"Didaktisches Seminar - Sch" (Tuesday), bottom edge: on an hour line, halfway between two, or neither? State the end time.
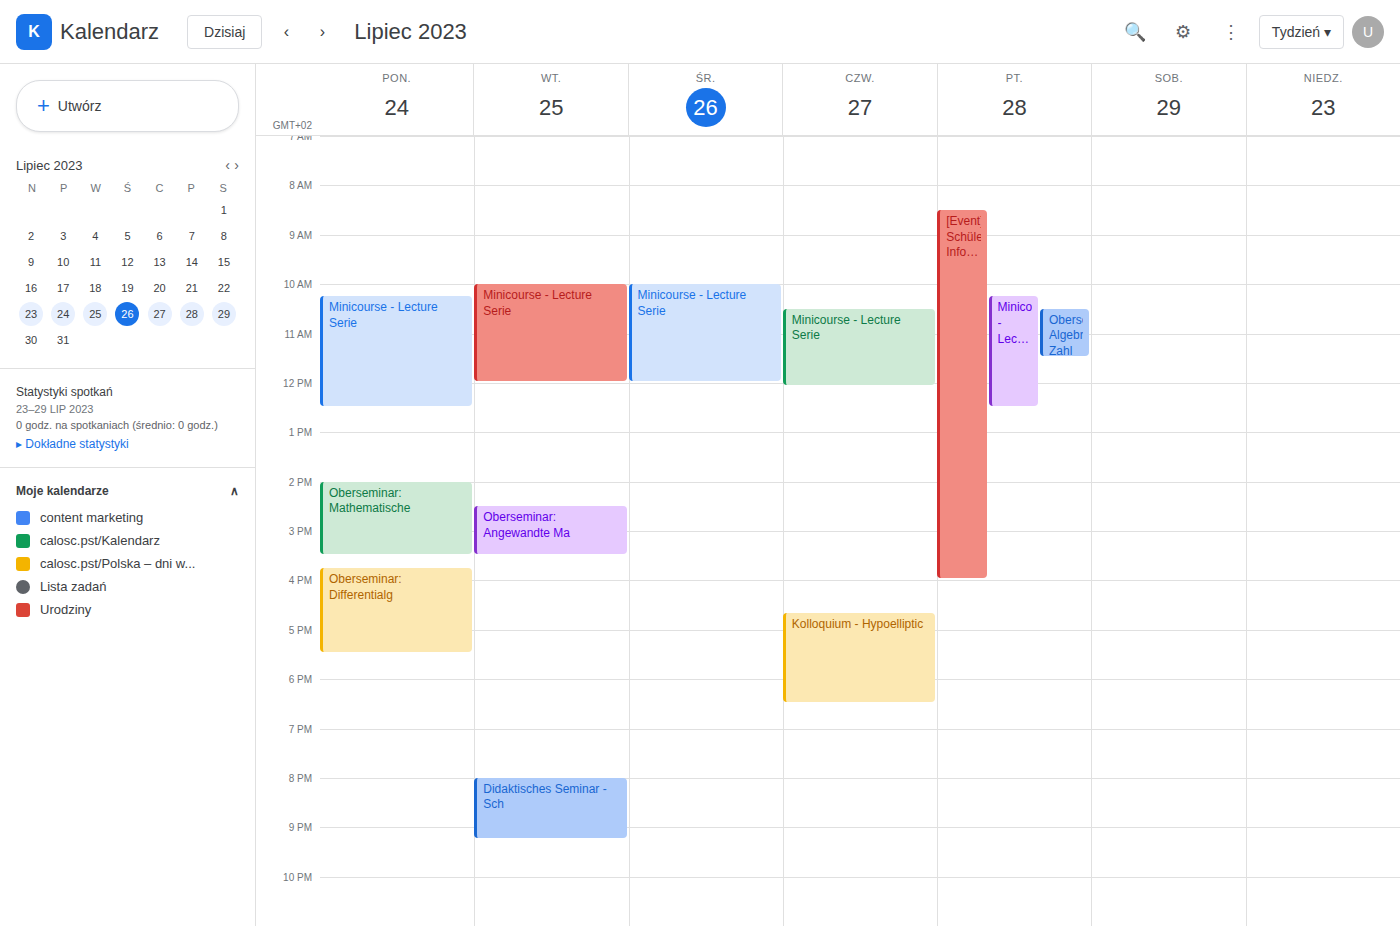
21:15 -- neither: a quarter of the way from the 21:00 line to the 22:00 line.